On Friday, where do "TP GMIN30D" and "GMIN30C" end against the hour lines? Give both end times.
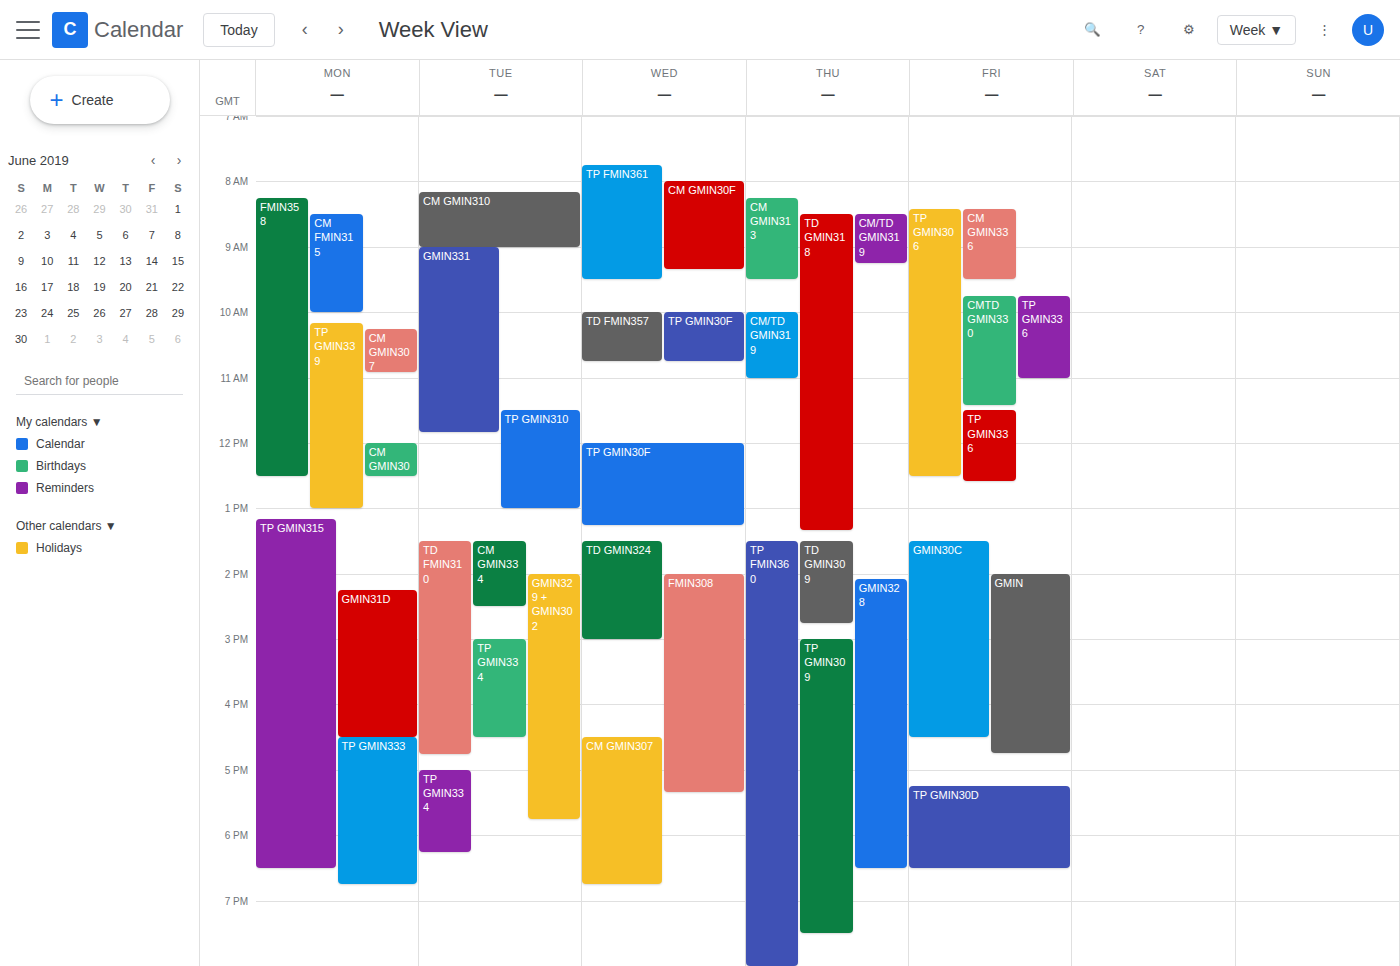
"TP GMIN30D": 6:30 PM, halfway between the 6 PM and 7 PM lines. "GMIN30C": 4:30 PM, halfway between the 4 PM and 5 PM lines.